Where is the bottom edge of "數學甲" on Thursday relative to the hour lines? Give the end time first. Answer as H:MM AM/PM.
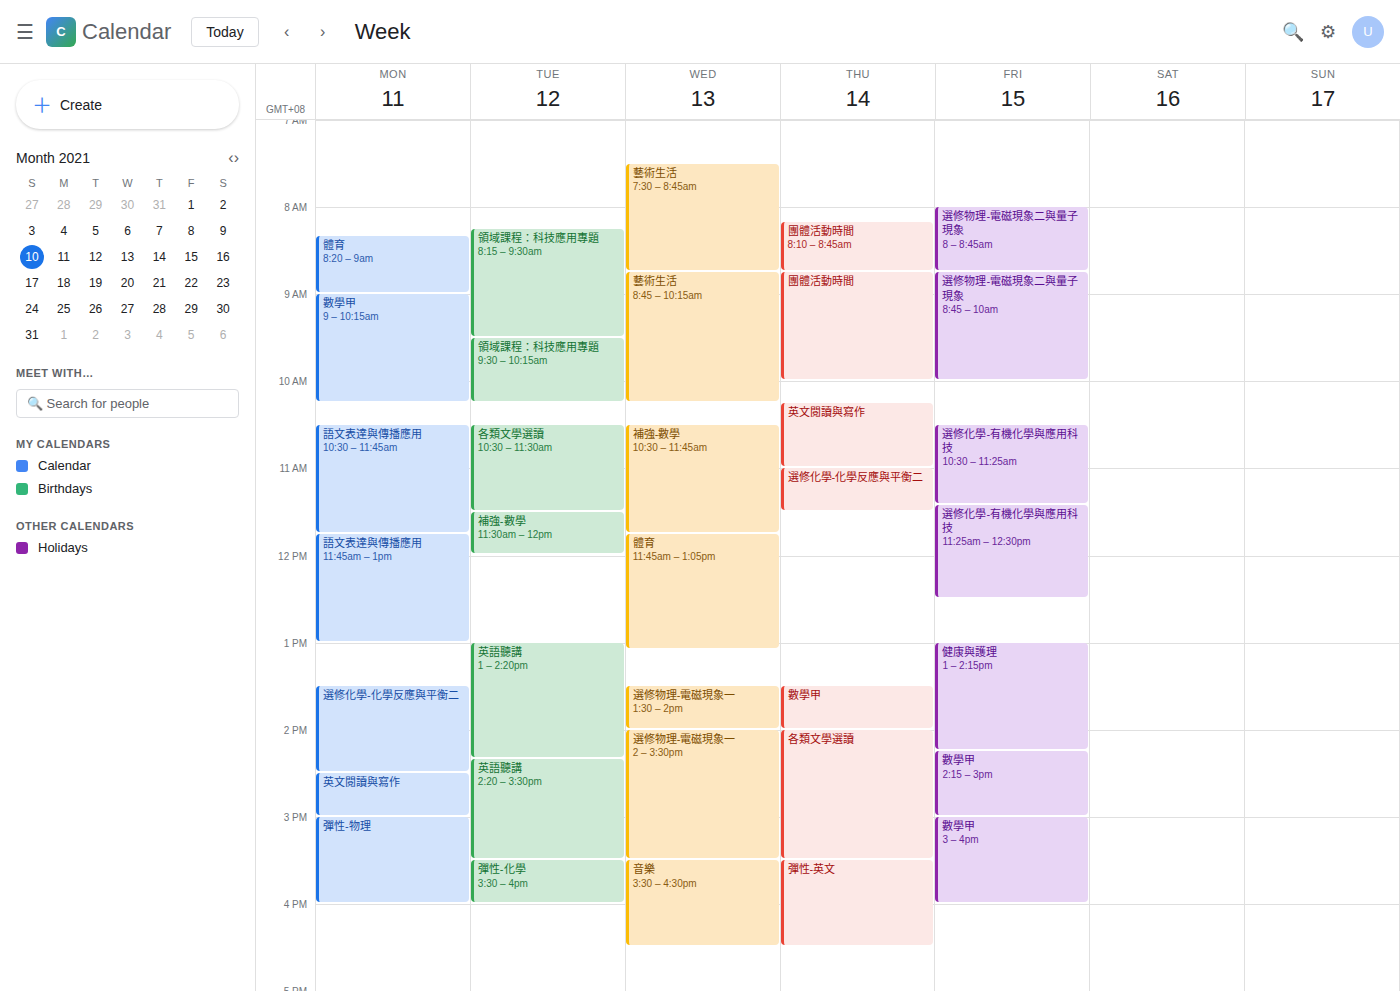
2:00 PM -- exactly on the 2 PM line.